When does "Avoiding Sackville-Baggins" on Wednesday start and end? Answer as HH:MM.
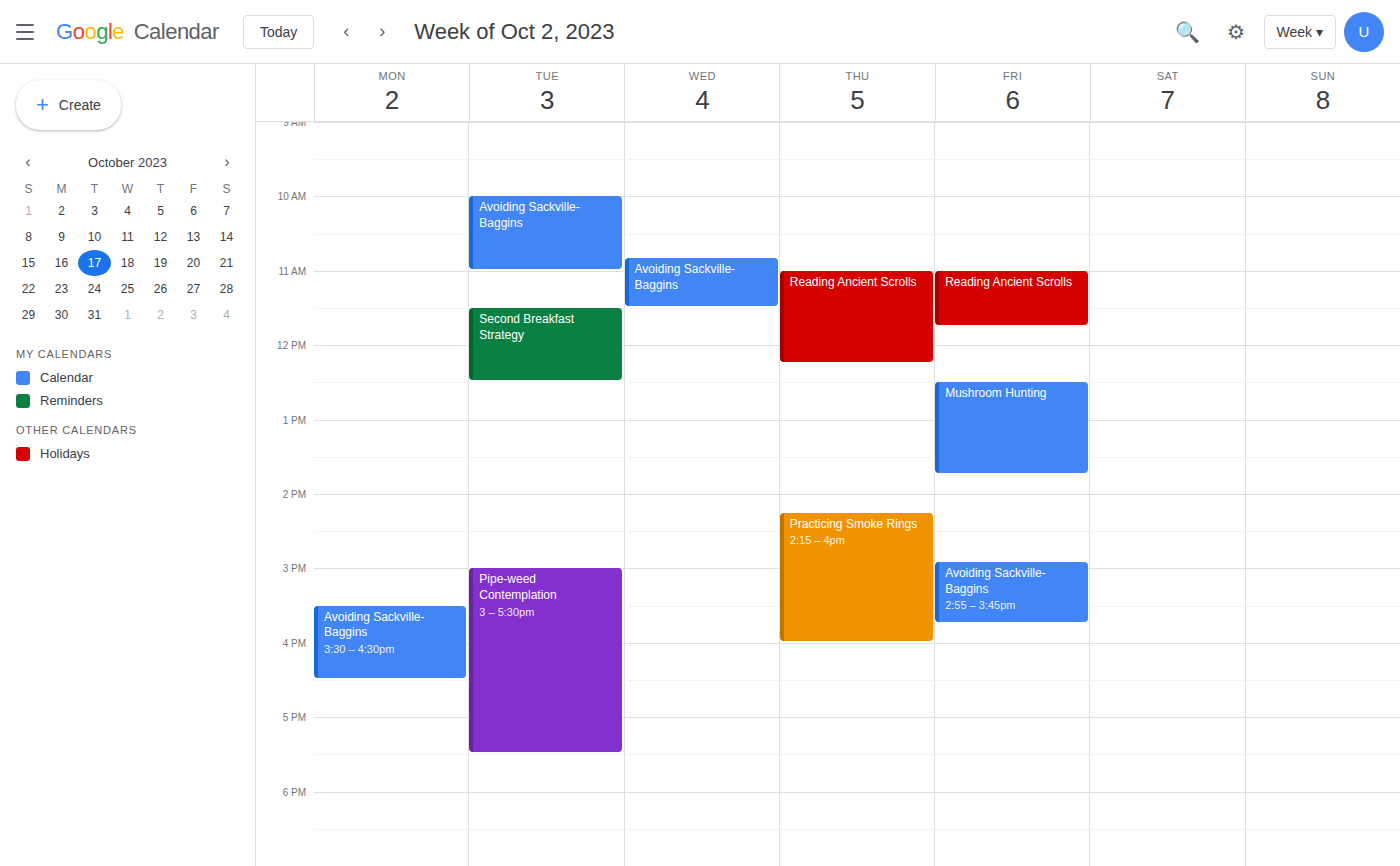
10:50 to 11:30